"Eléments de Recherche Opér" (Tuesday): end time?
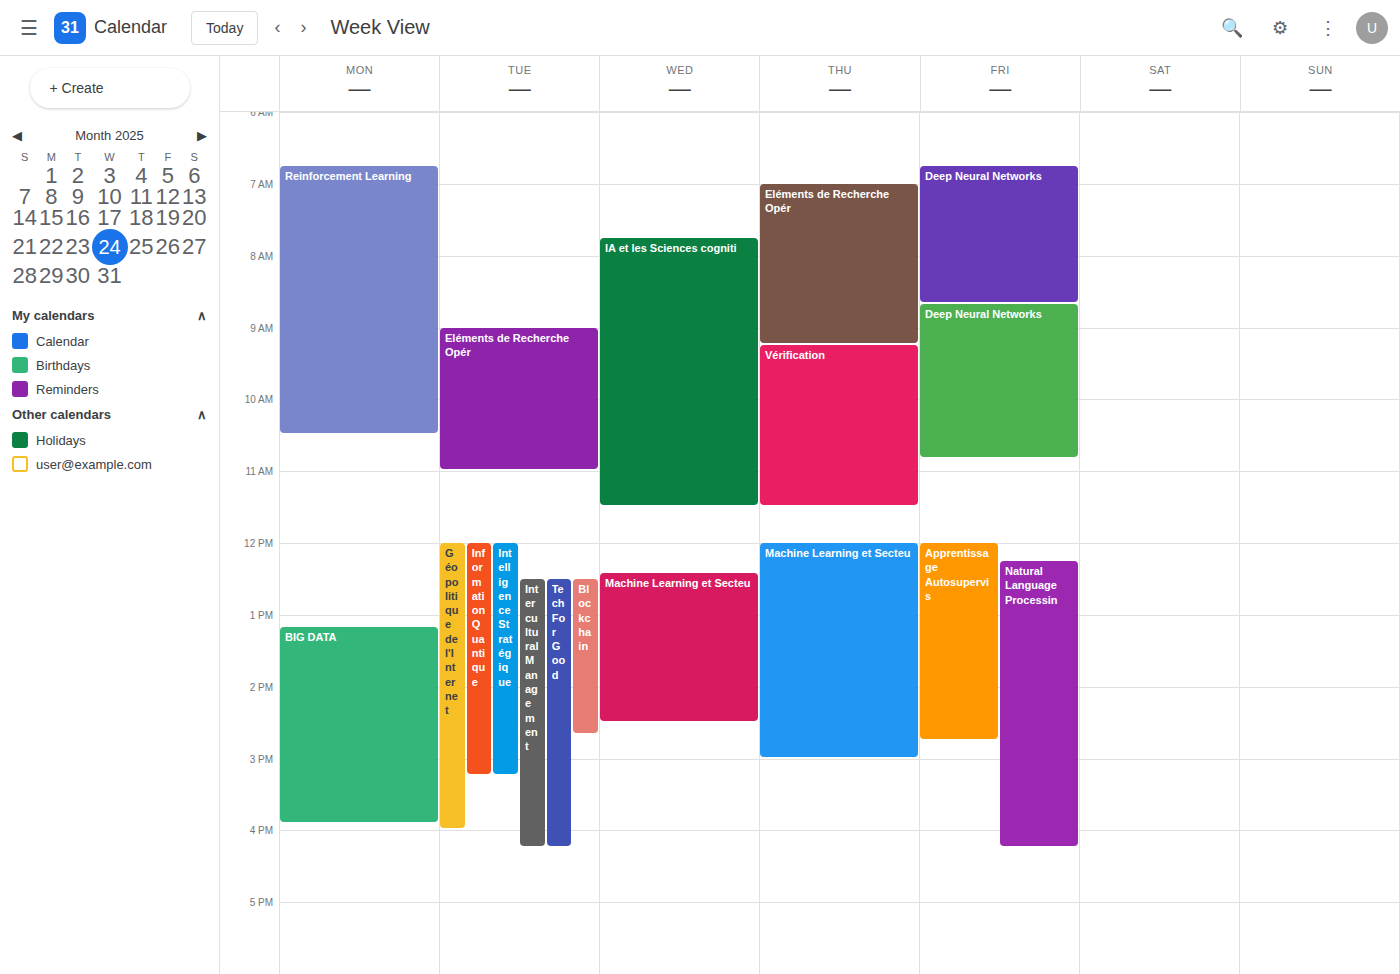
11:00 AM